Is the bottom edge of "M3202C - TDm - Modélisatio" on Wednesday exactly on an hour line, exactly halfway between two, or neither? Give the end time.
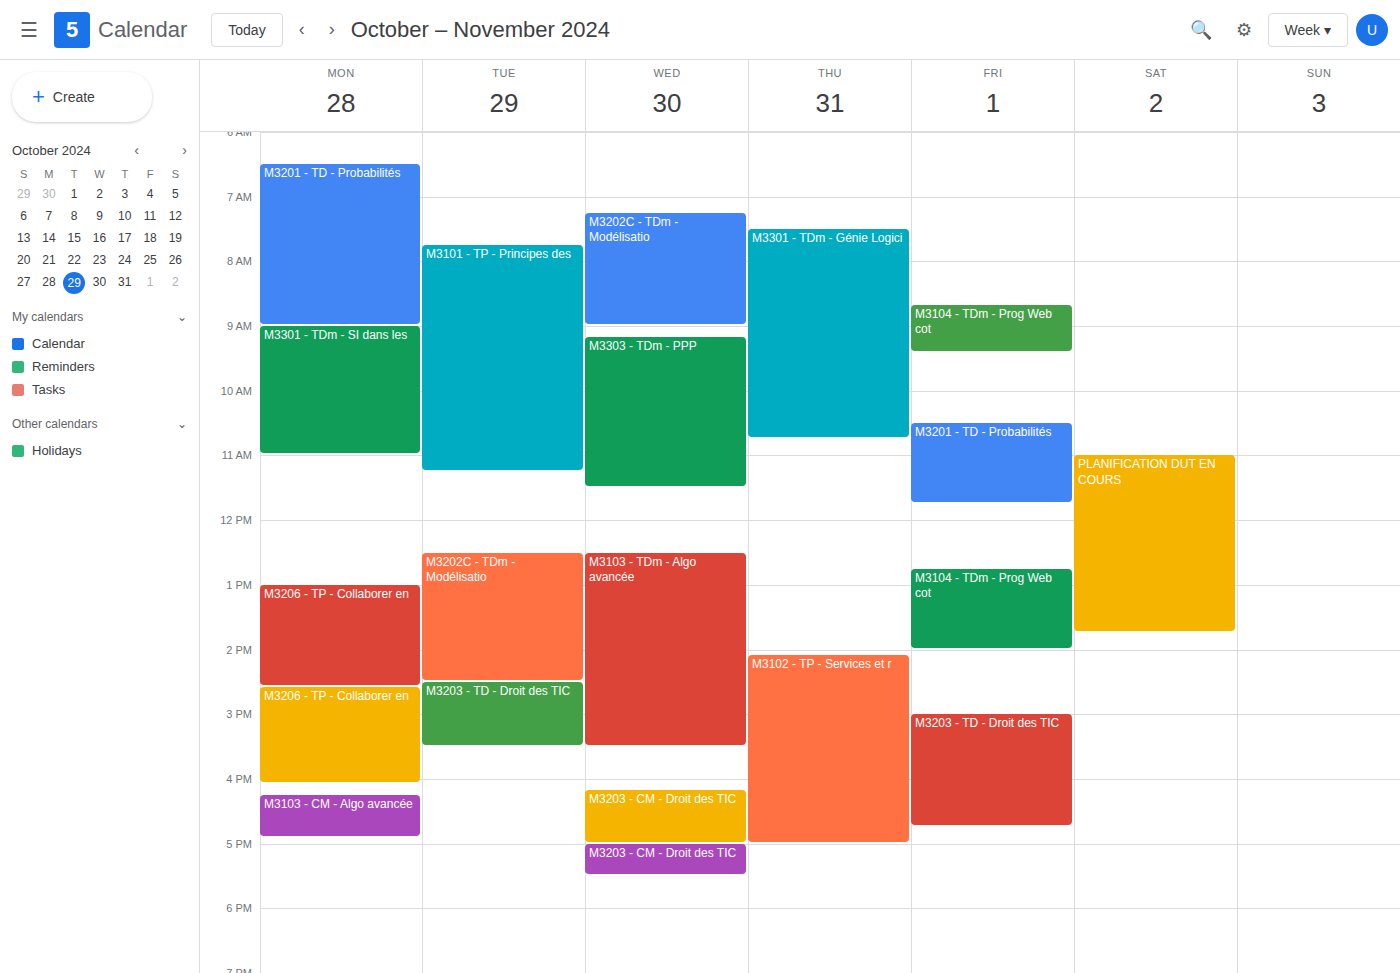
9:00 AM -- exactly on the 9 AM line.